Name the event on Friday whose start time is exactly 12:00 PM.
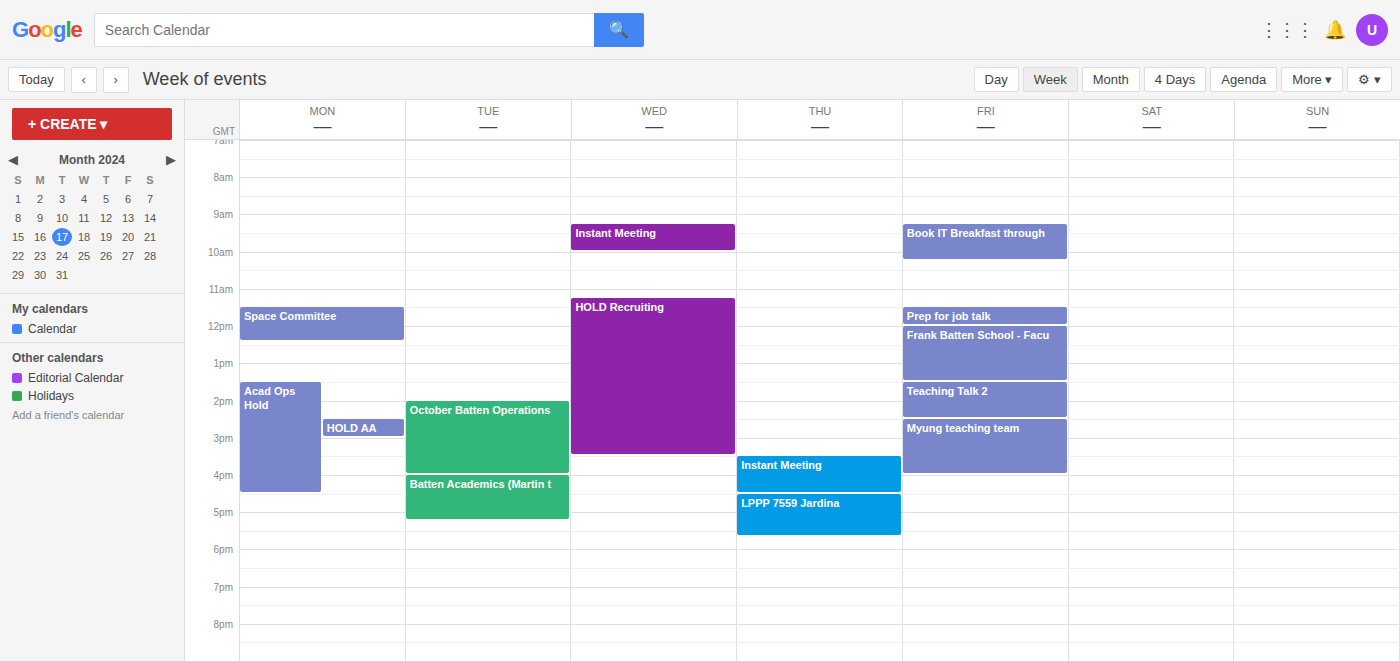
"Frank Batten School - Facu"